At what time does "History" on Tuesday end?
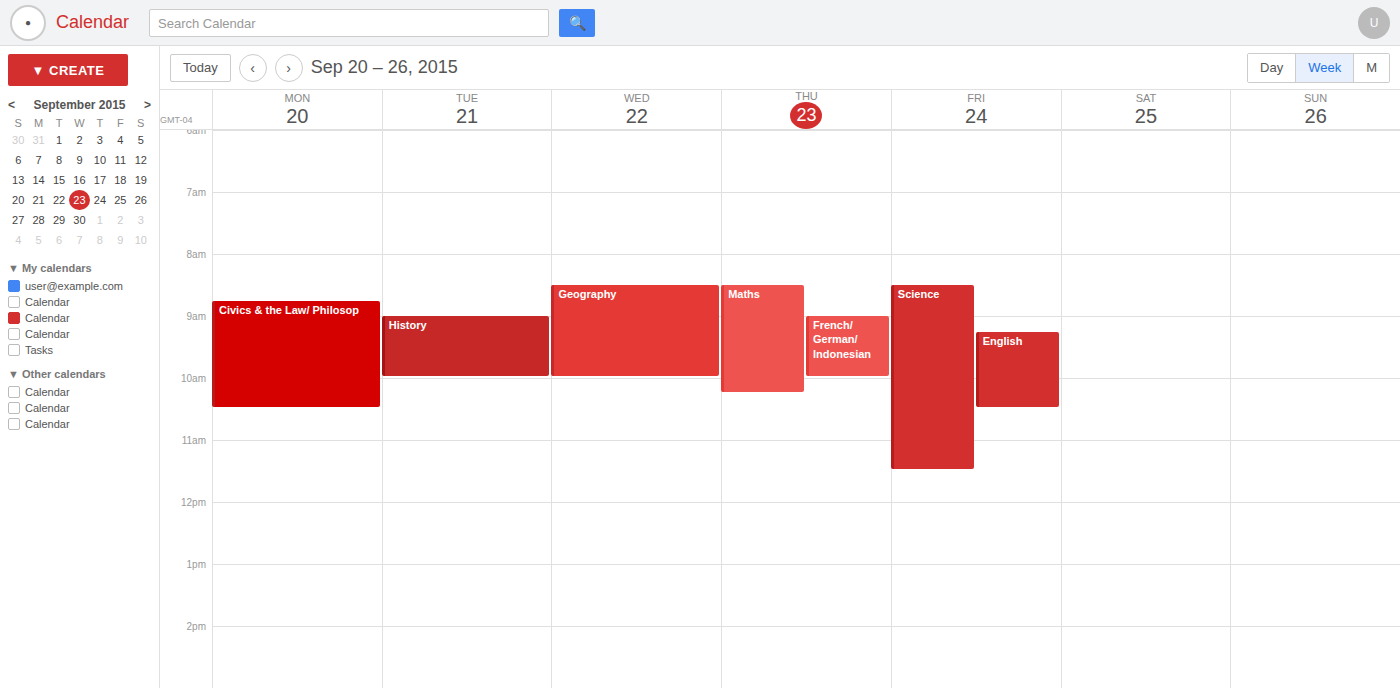
10:00 AM